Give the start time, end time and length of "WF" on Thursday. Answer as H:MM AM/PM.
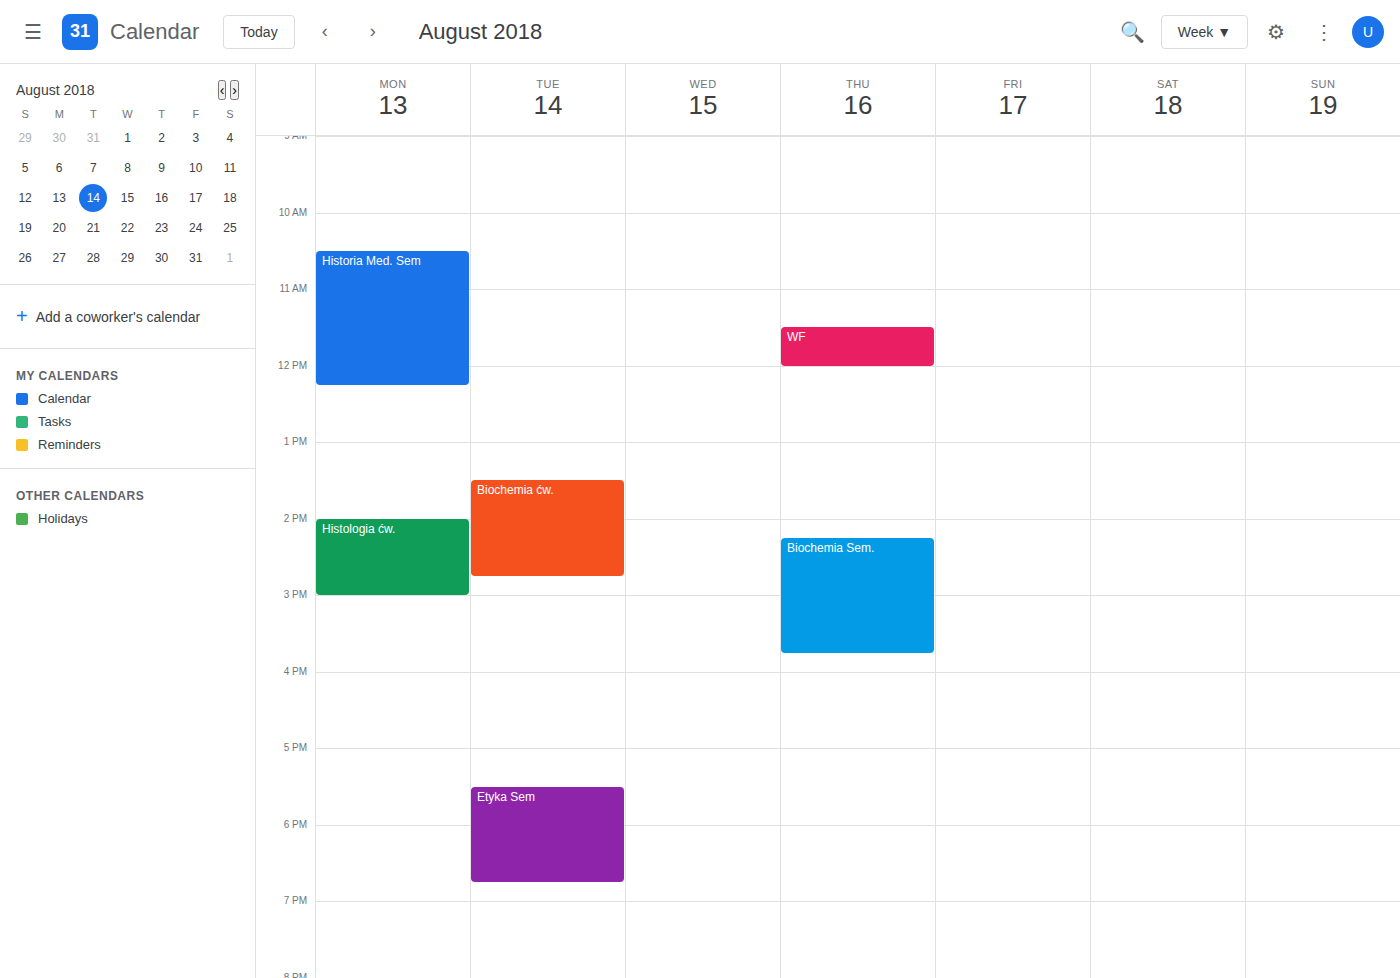
11:30 AM to 12:00 PM, 30 minutes